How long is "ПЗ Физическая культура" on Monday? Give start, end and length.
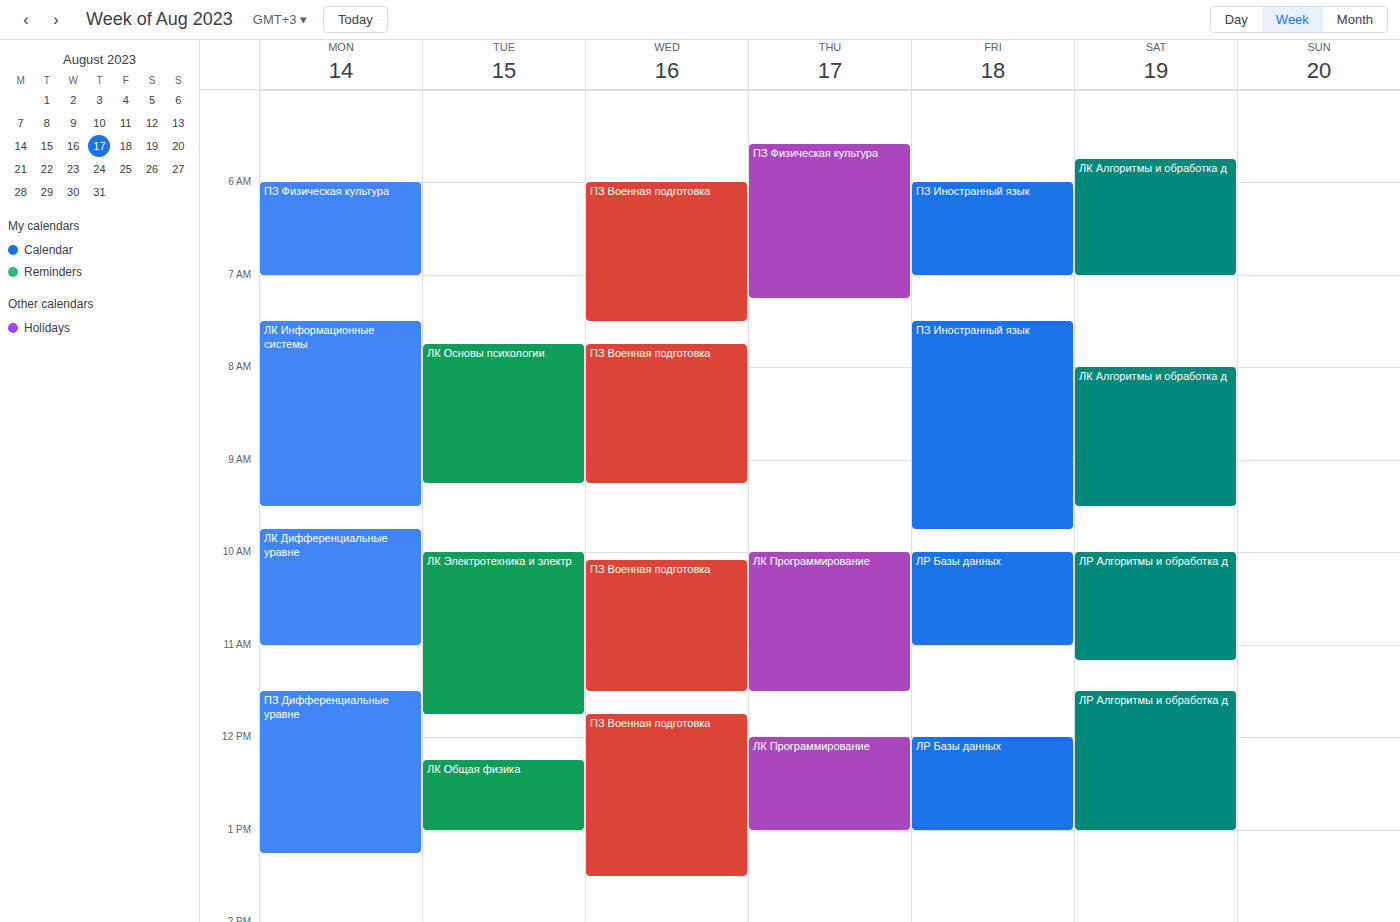
6:00 AM to 7:00 AM, 1 hour